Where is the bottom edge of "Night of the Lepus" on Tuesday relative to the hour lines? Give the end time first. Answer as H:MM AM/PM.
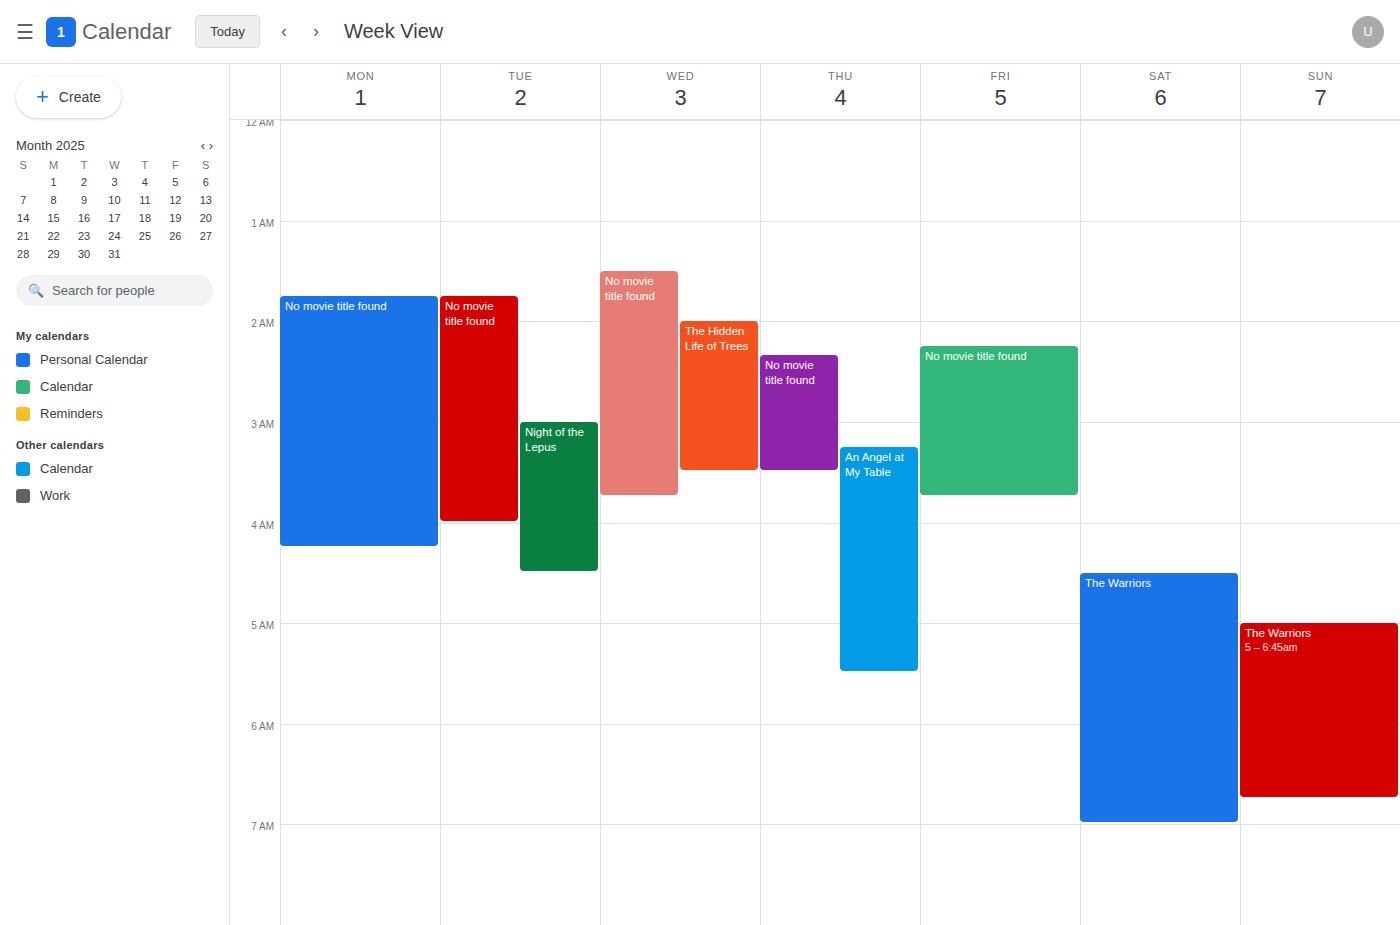
4:30 AM -- halfway between the 4 AM and 5 AM lines.